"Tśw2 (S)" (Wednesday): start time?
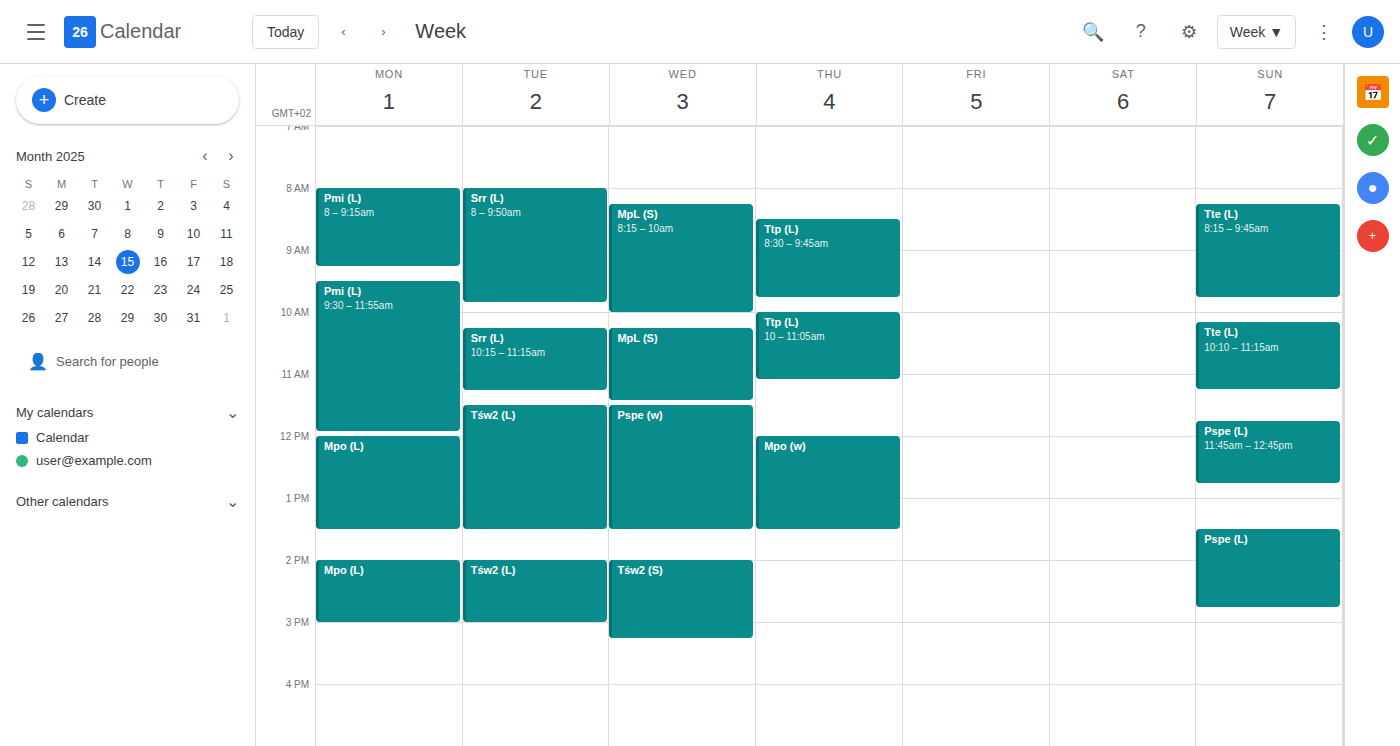
2:00 PM